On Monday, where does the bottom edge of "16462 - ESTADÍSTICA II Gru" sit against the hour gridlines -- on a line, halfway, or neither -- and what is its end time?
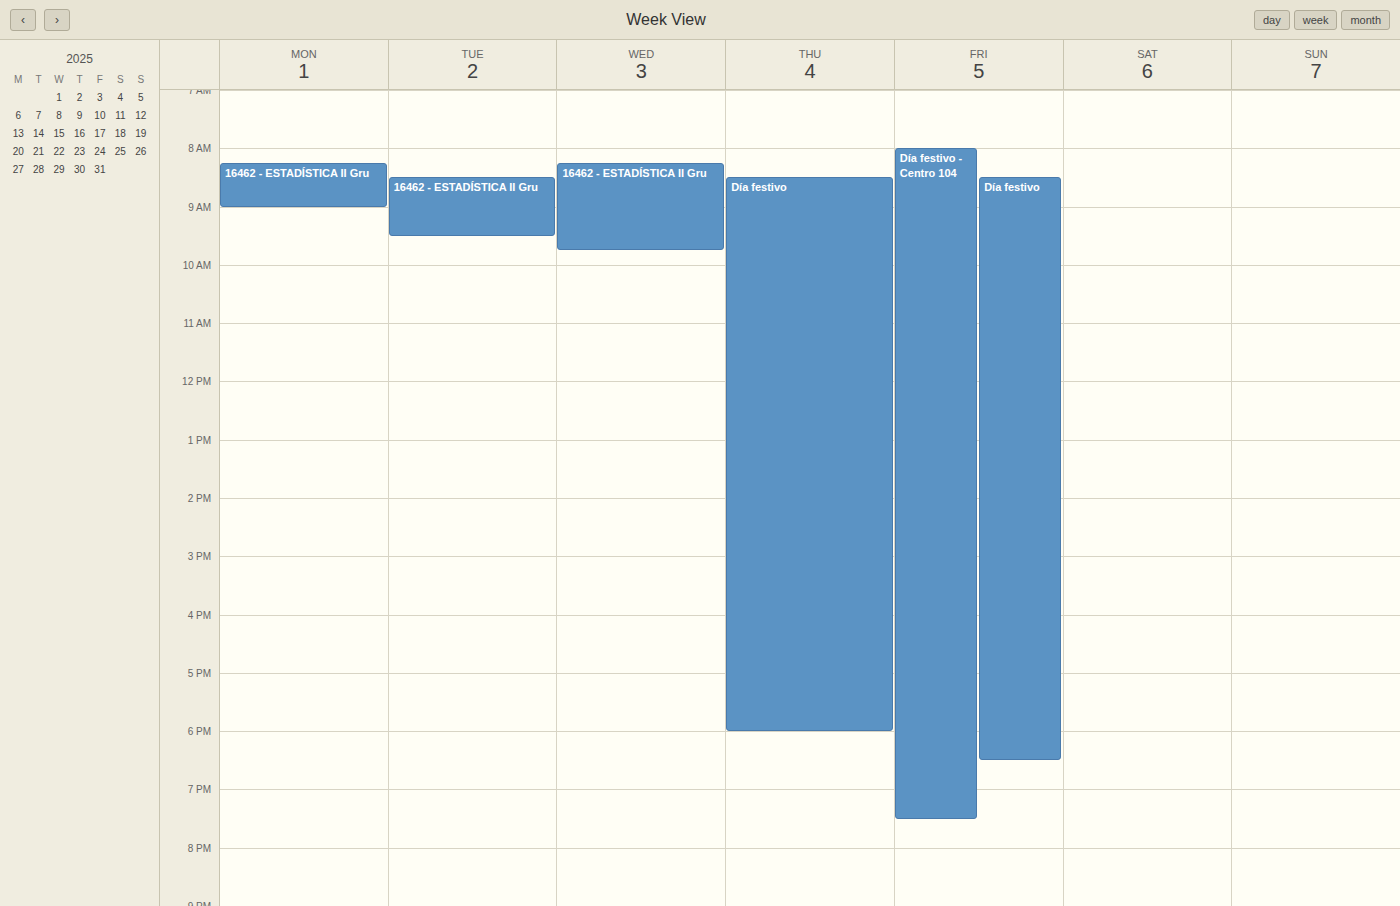
9:00 AM -- exactly on the 9 AM line.